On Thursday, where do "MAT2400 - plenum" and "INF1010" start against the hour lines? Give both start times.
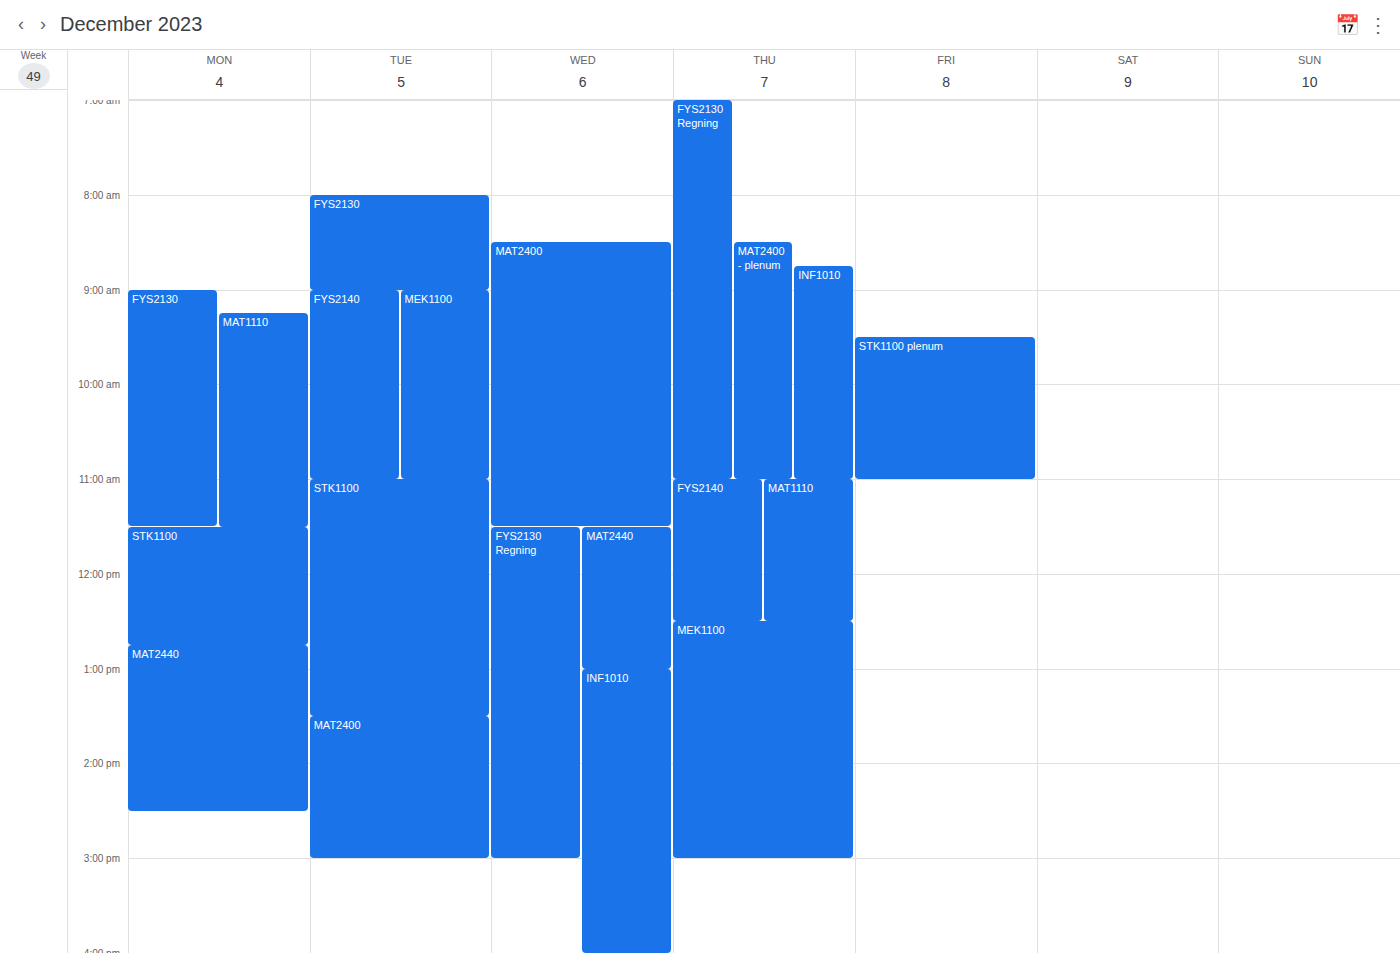
"MAT2400 - plenum": 8:30 AM, halfway between the 8 AM and 9 AM lines. "INF1010": 8:45 AM, neither: three quarters of the way from the 8 AM line to the 9 AM line.